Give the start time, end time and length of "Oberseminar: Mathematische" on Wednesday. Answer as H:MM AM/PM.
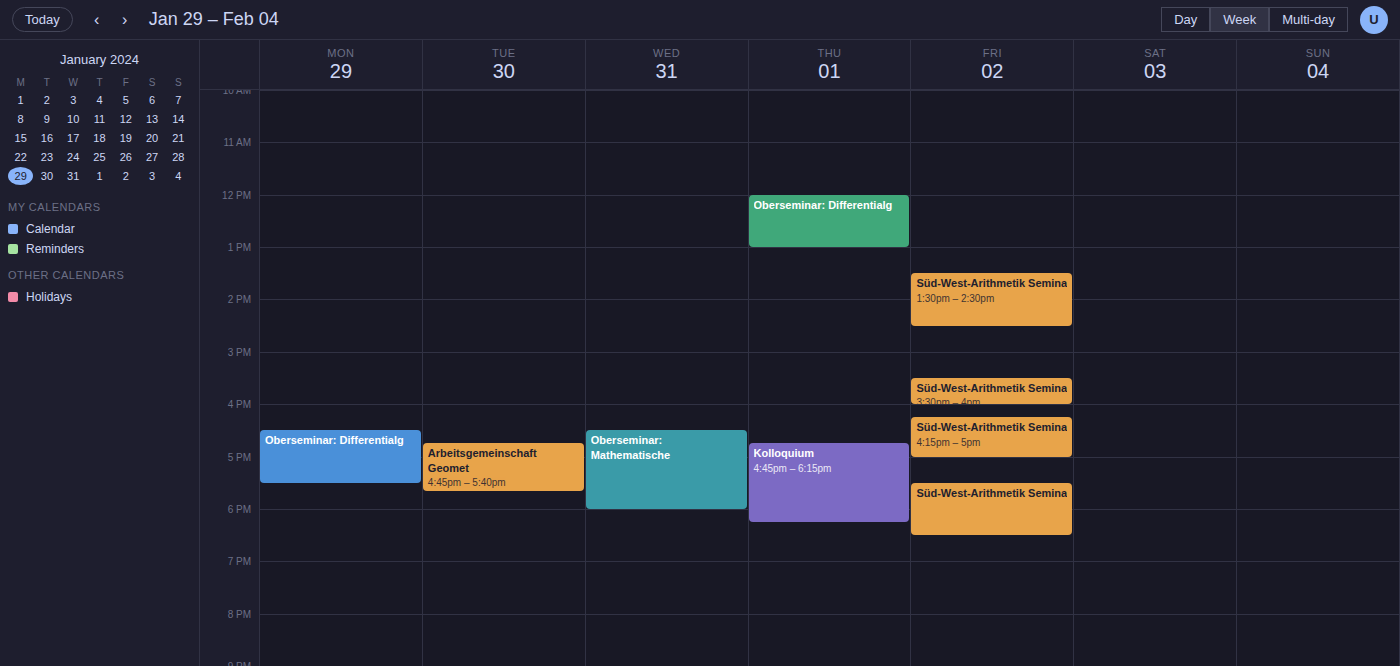
4:30 PM to 6:00 PM, 1 hour 30 minutes